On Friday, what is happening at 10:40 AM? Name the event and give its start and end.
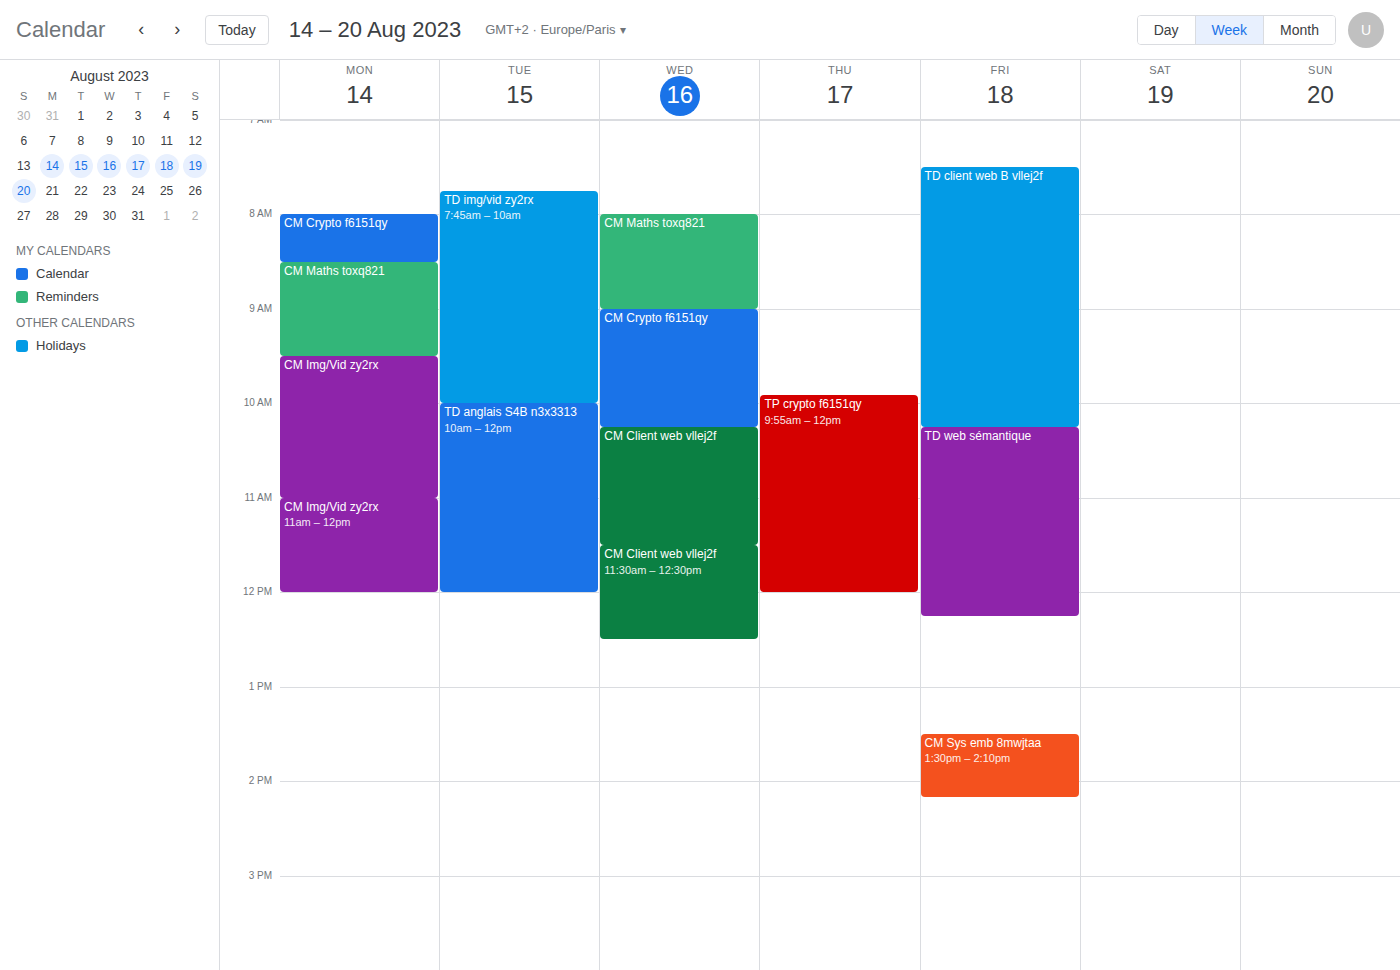
"TD web sémantique", 10:15 AM to 12:15 PM